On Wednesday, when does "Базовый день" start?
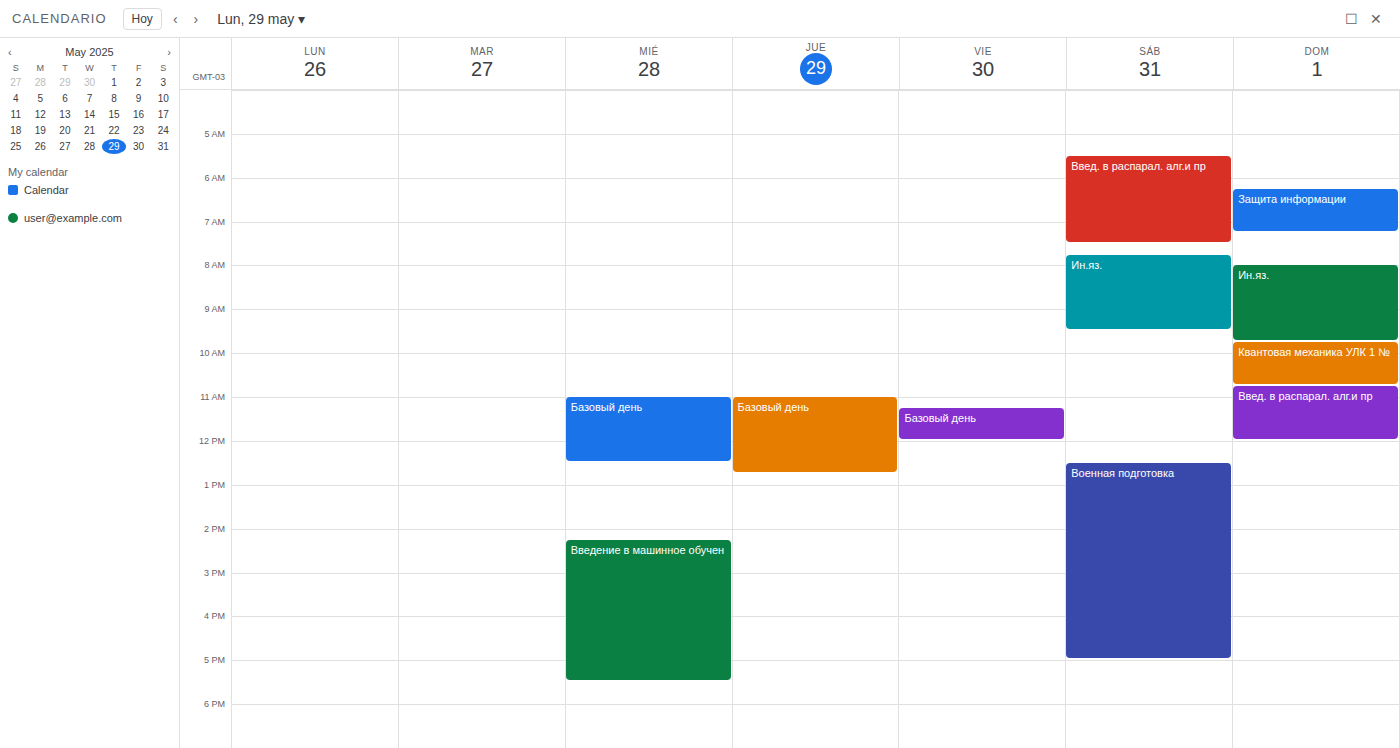
11:00 AM